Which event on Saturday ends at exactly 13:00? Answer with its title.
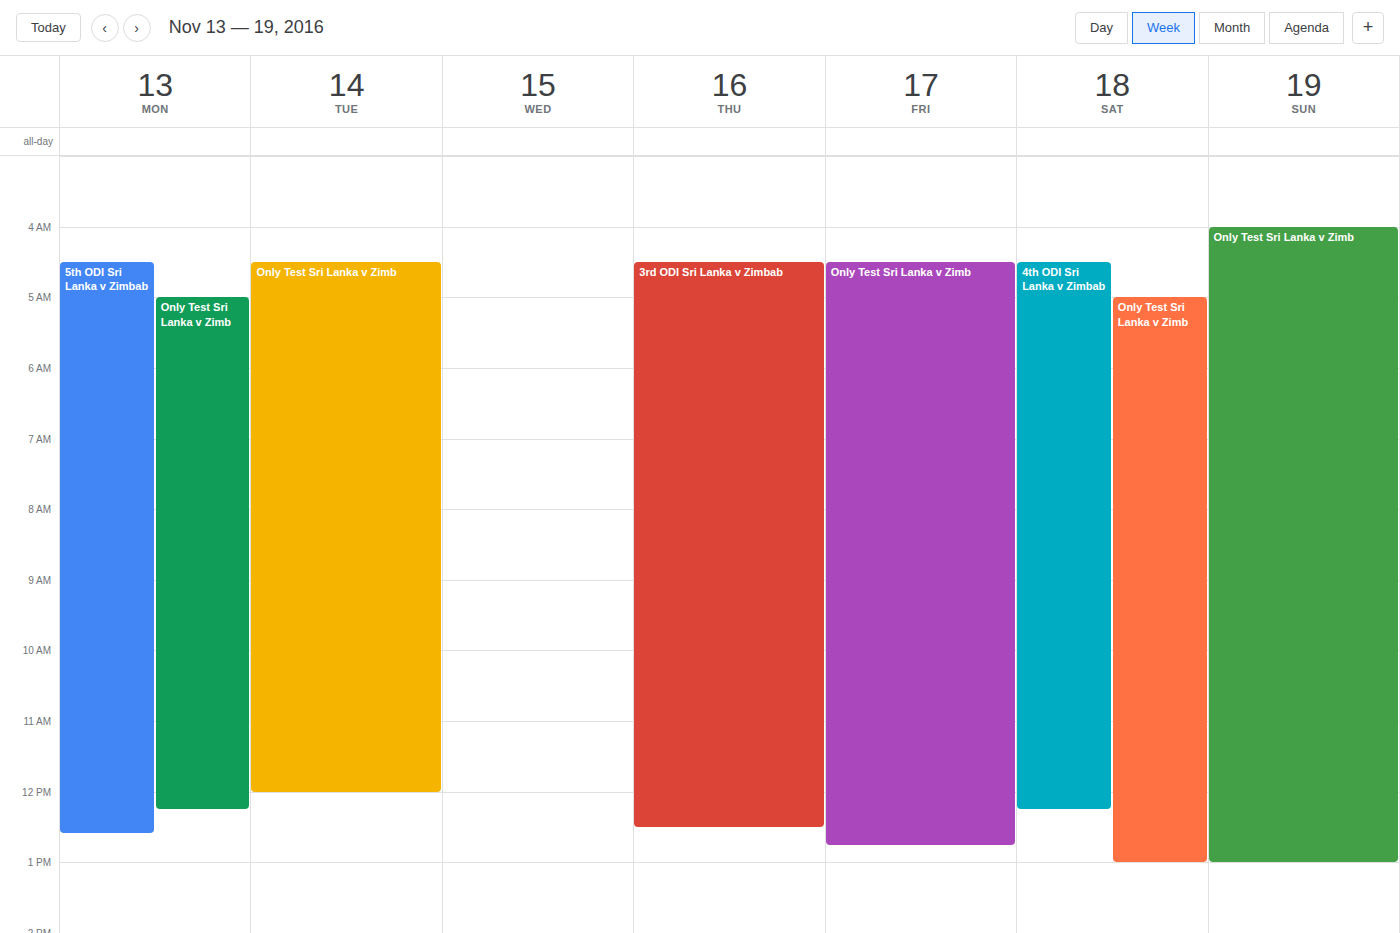
"Only Test Sri Lanka v Zimb"